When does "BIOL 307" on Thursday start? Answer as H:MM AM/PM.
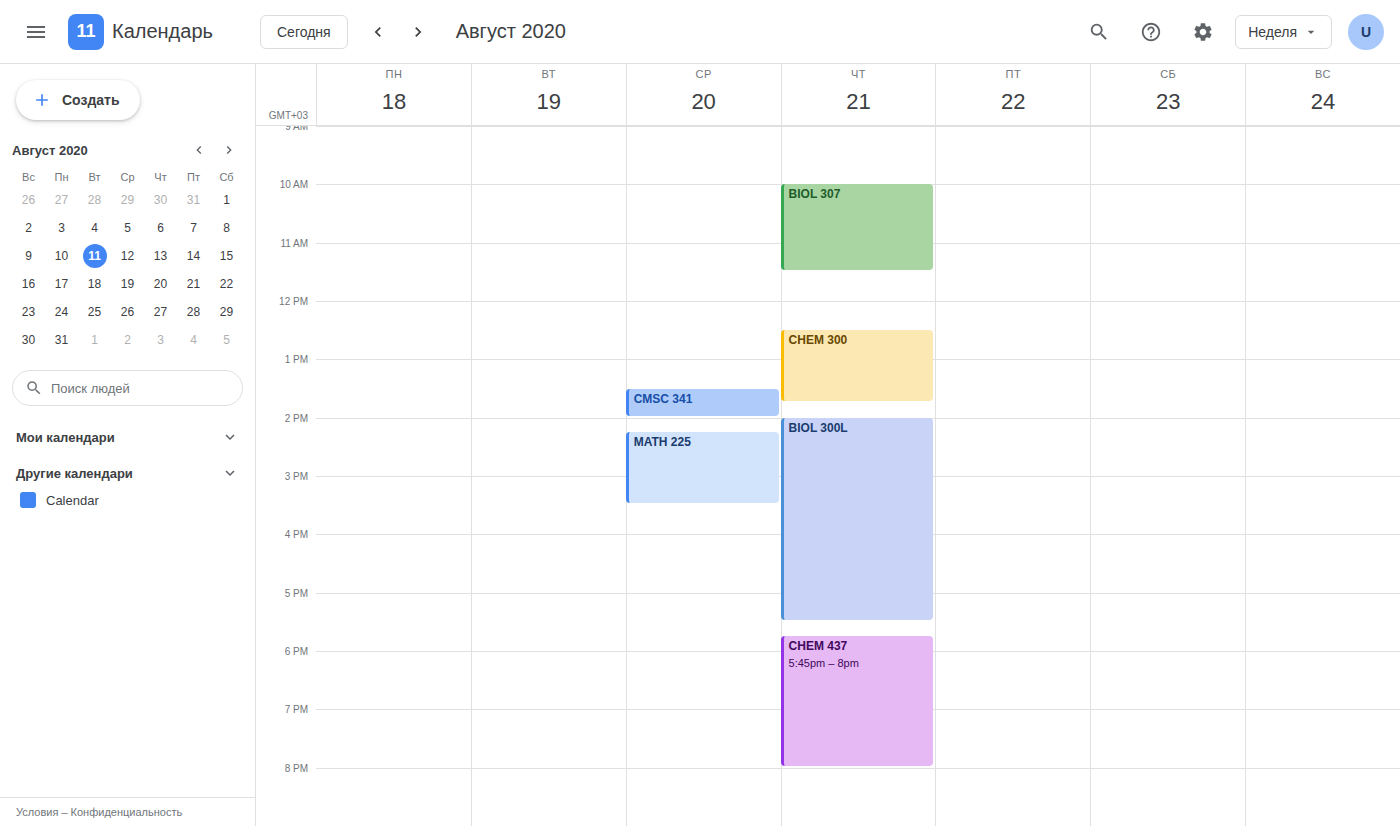
10:00 AM